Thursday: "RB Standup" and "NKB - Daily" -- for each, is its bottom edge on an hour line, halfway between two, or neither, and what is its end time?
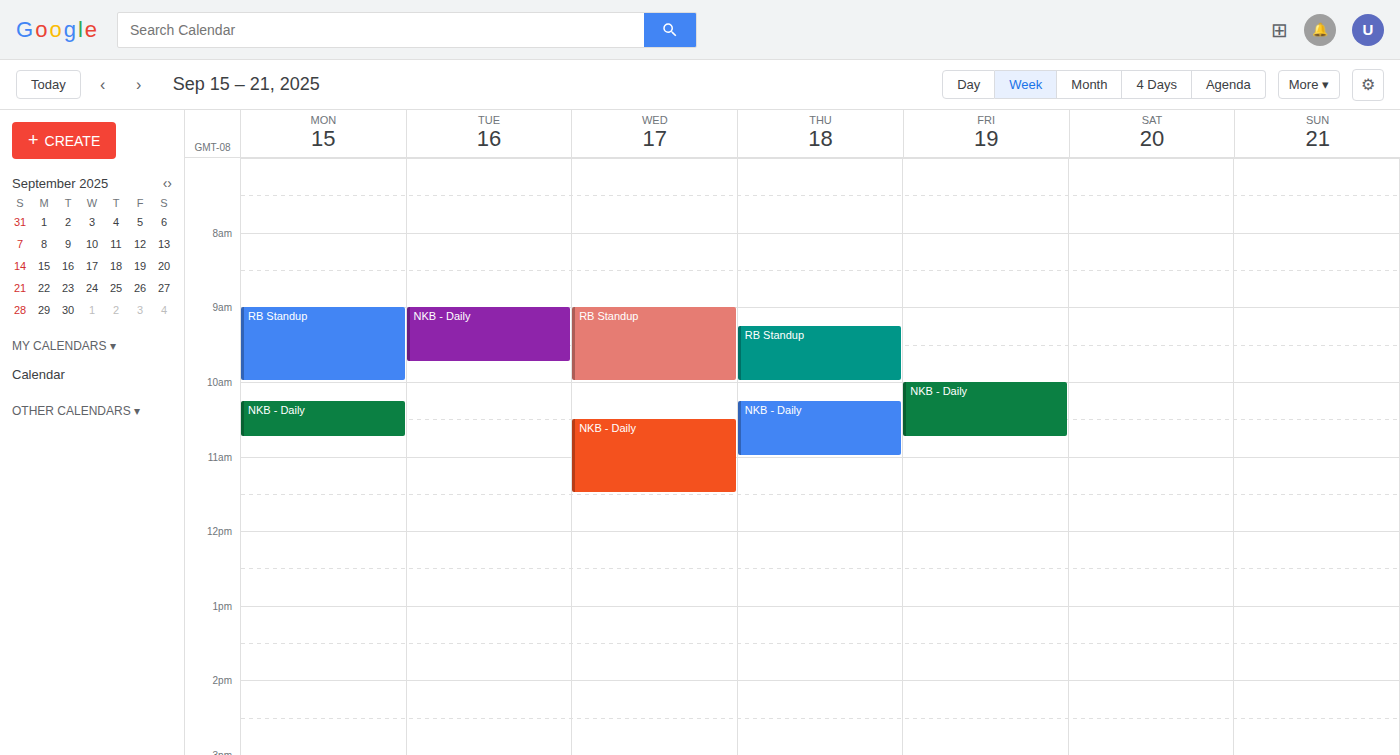
"RB Standup": 10:00 AM, exactly on the 10 AM line. "NKB - Daily": 11:00 AM, exactly on the 11 AM line.